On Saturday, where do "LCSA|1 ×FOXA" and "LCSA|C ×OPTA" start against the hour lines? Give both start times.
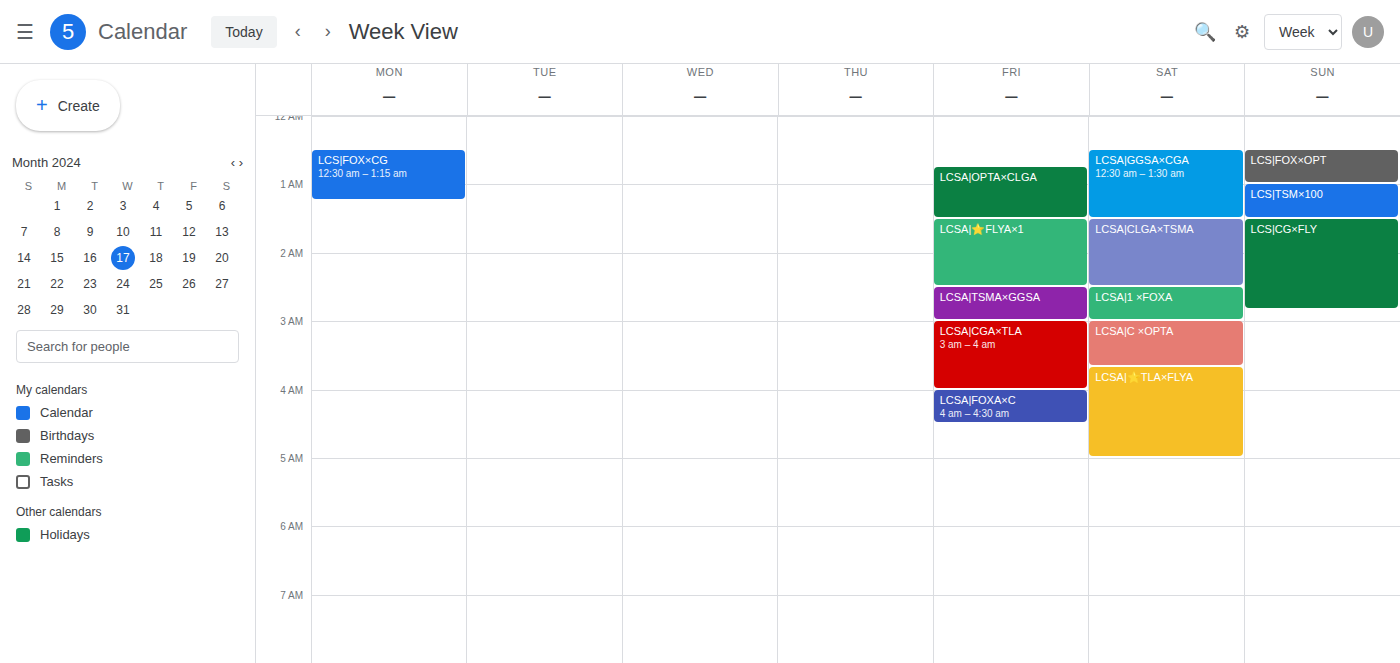
"LCSA|1 ×FOXA": 2:30 AM, halfway between the 2 AM and 3 AM lines. "LCSA|C ×OPTA": 3:00 AM, exactly on the 3 AM line.